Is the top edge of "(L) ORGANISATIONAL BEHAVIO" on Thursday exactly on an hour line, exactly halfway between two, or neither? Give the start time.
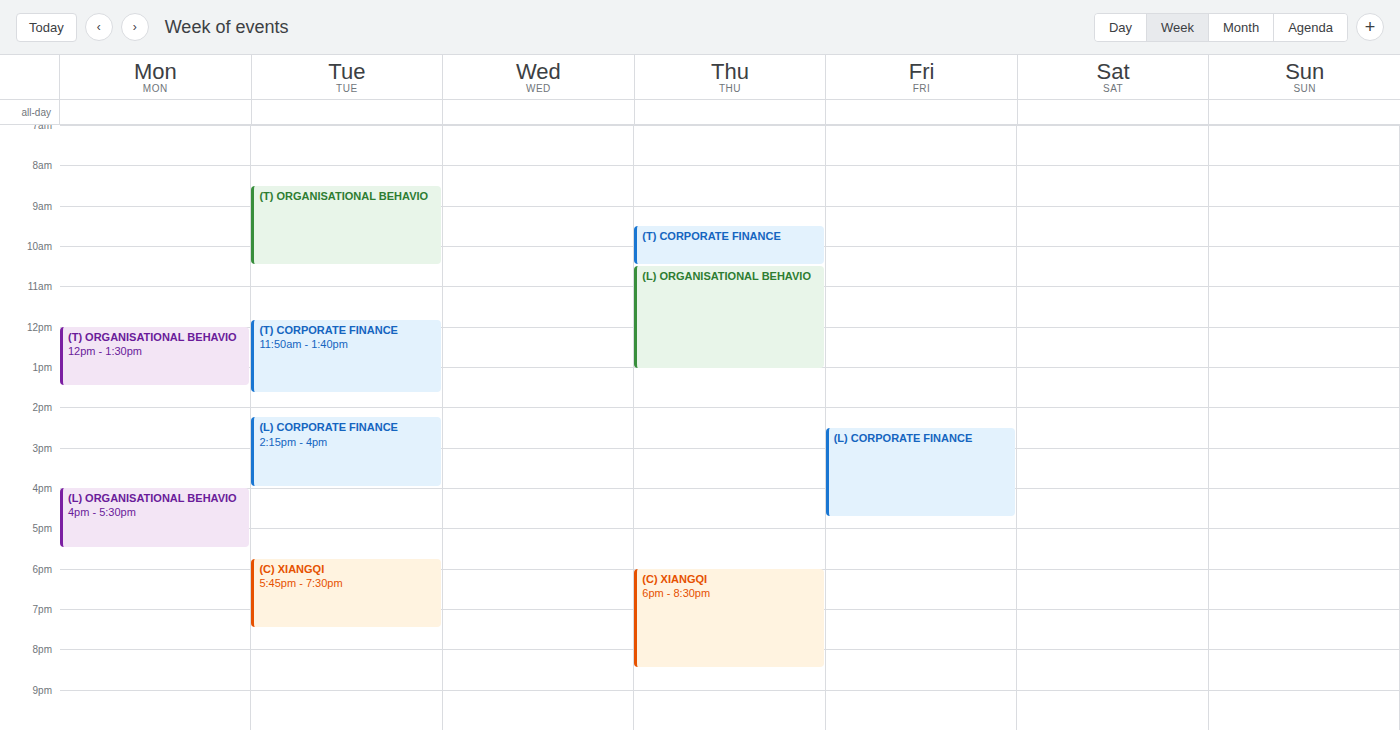
10:30 AM -- halfway between the 10 AM and 11 AM lines.